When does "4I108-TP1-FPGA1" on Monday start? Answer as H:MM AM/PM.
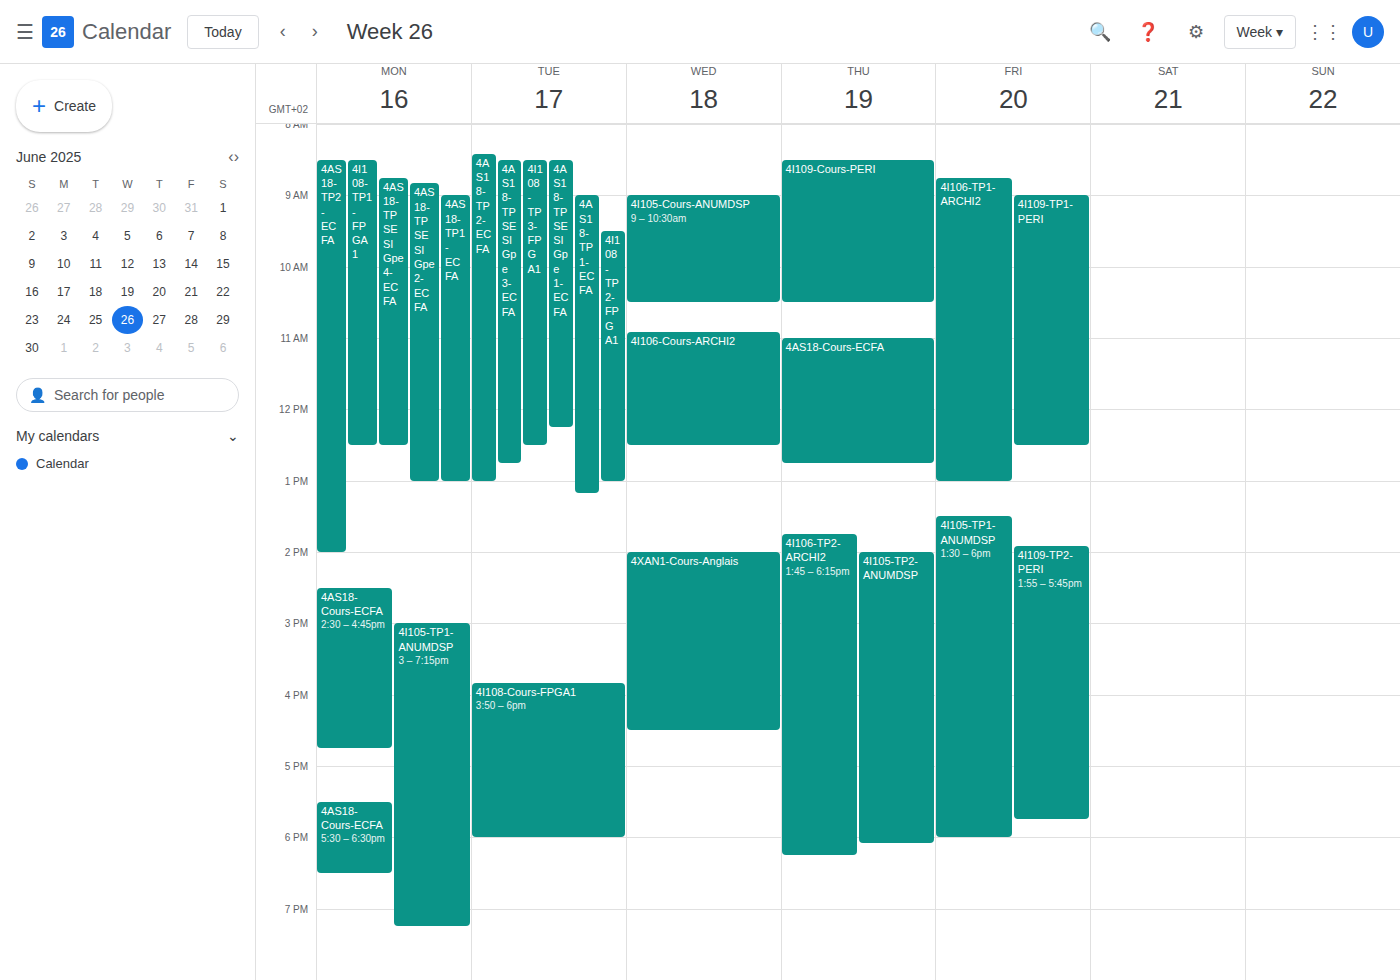
8:30 AM